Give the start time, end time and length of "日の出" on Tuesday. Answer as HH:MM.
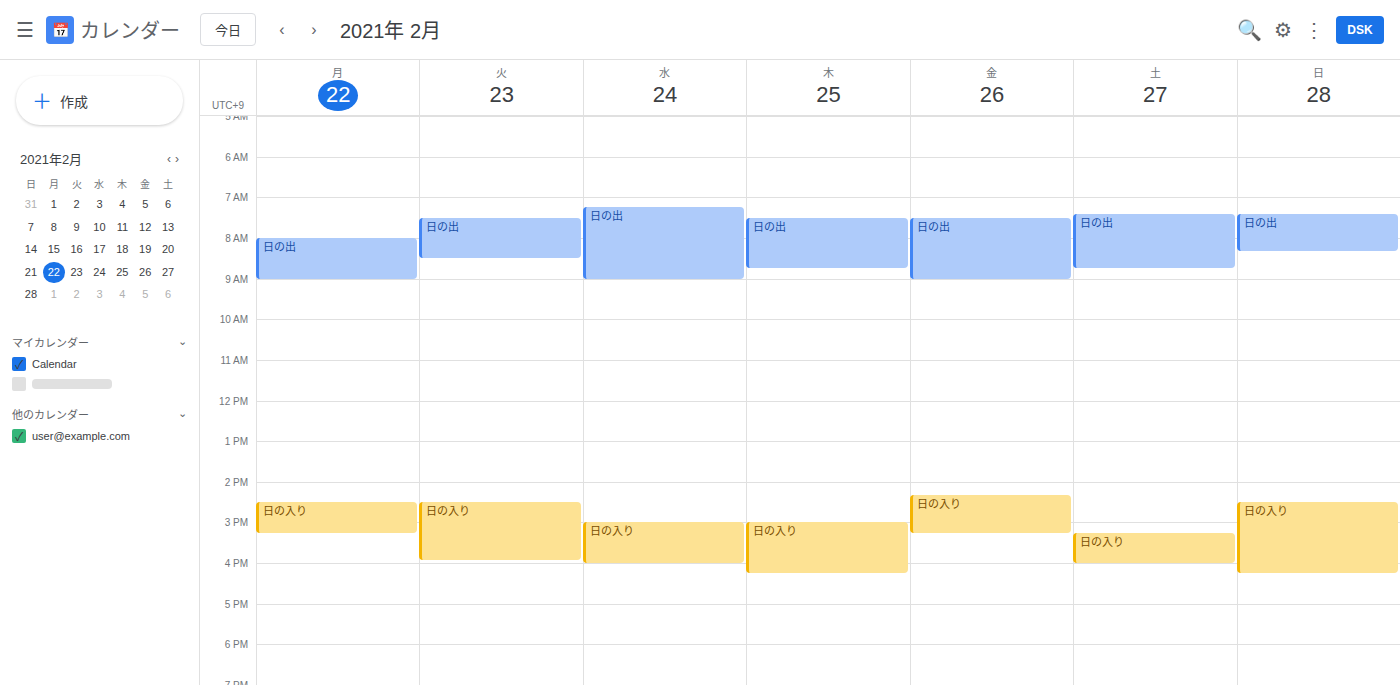
07:30 to 08:30, 1 hour